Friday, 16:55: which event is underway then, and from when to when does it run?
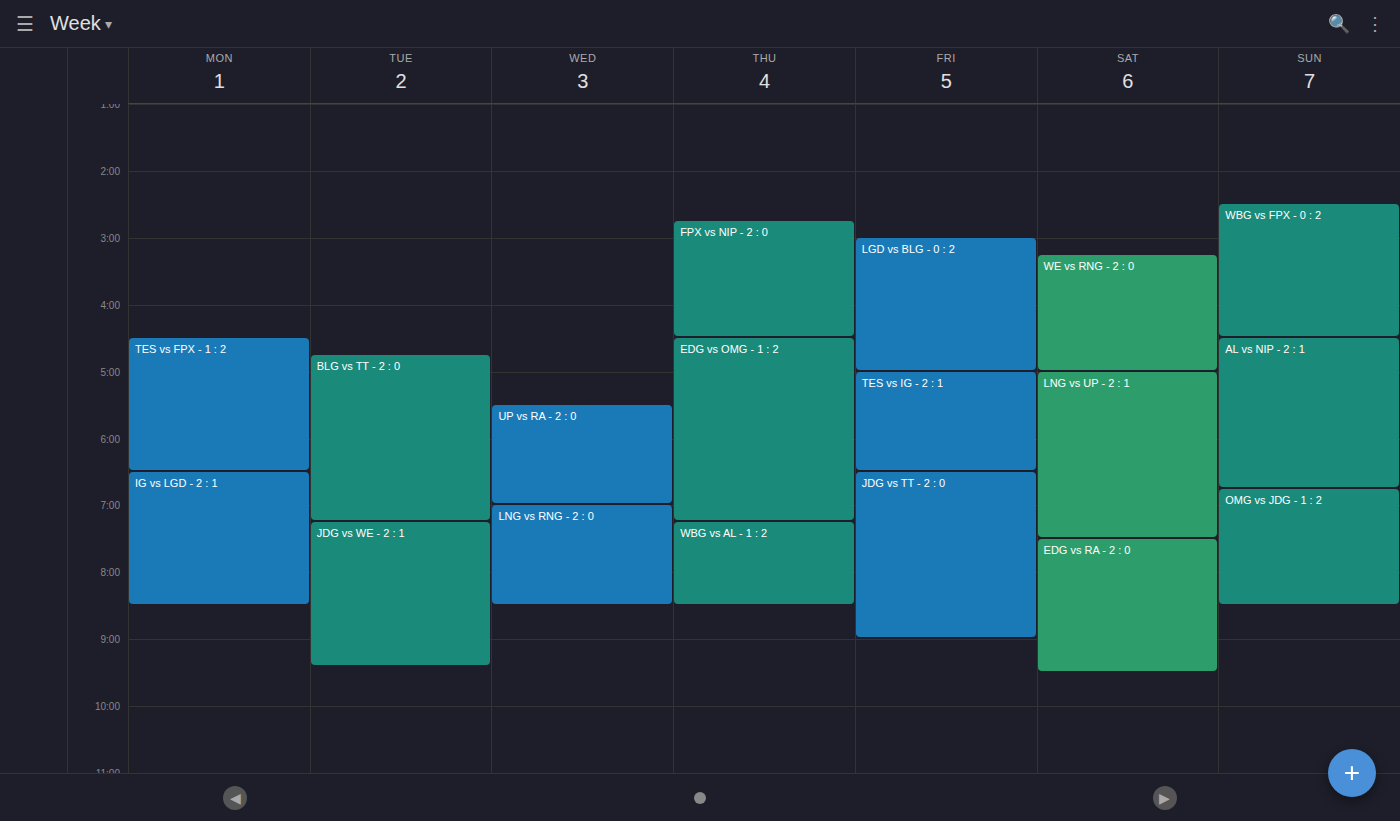
"LGD vs BLG - 0 : 2", 15:00 to 17:00